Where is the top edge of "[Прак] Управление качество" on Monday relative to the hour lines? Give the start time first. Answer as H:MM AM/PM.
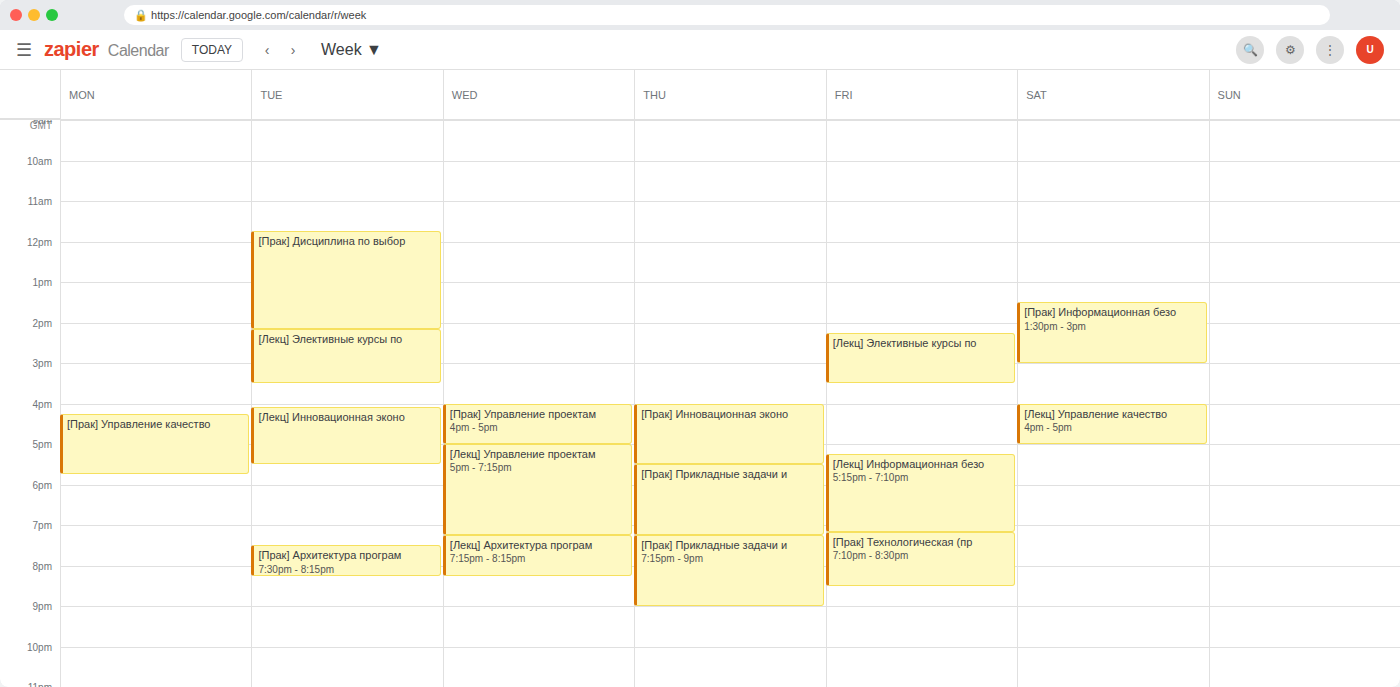
4:15 PM -- neither: a quarter of the way from the 4 PM line to the 5 PM line.